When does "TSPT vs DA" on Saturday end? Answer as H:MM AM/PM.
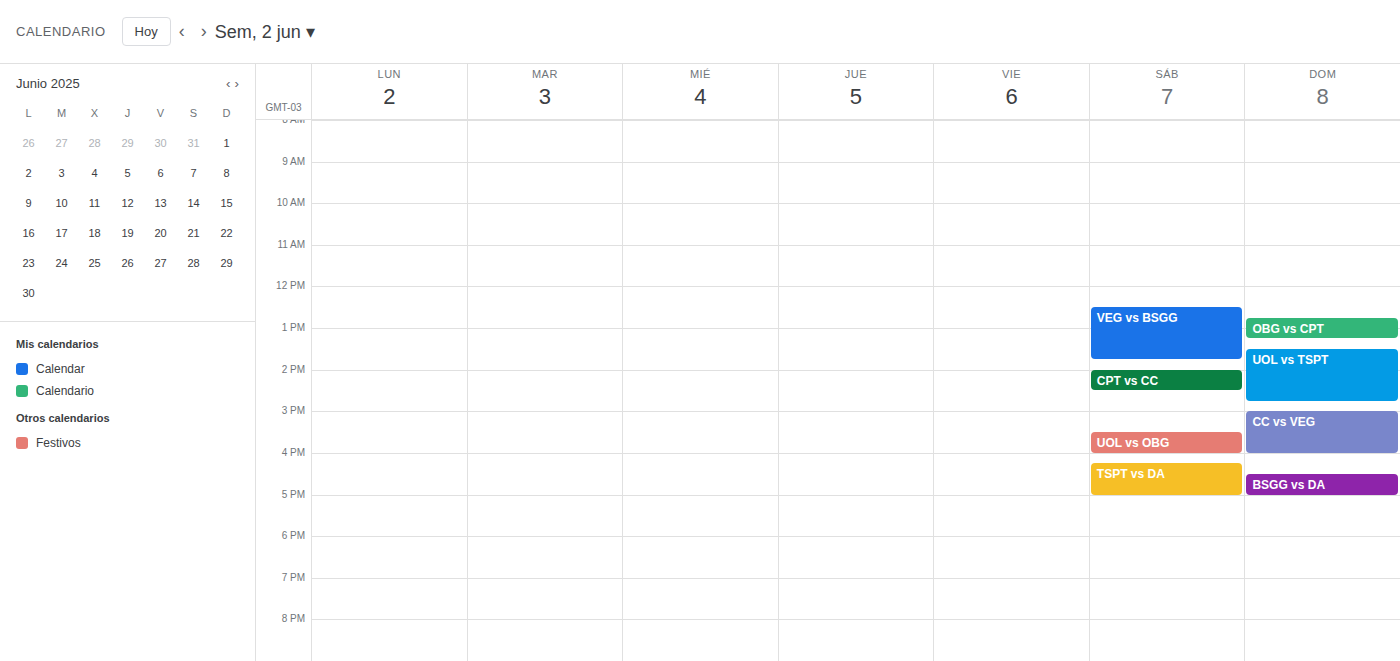
5:00 PM